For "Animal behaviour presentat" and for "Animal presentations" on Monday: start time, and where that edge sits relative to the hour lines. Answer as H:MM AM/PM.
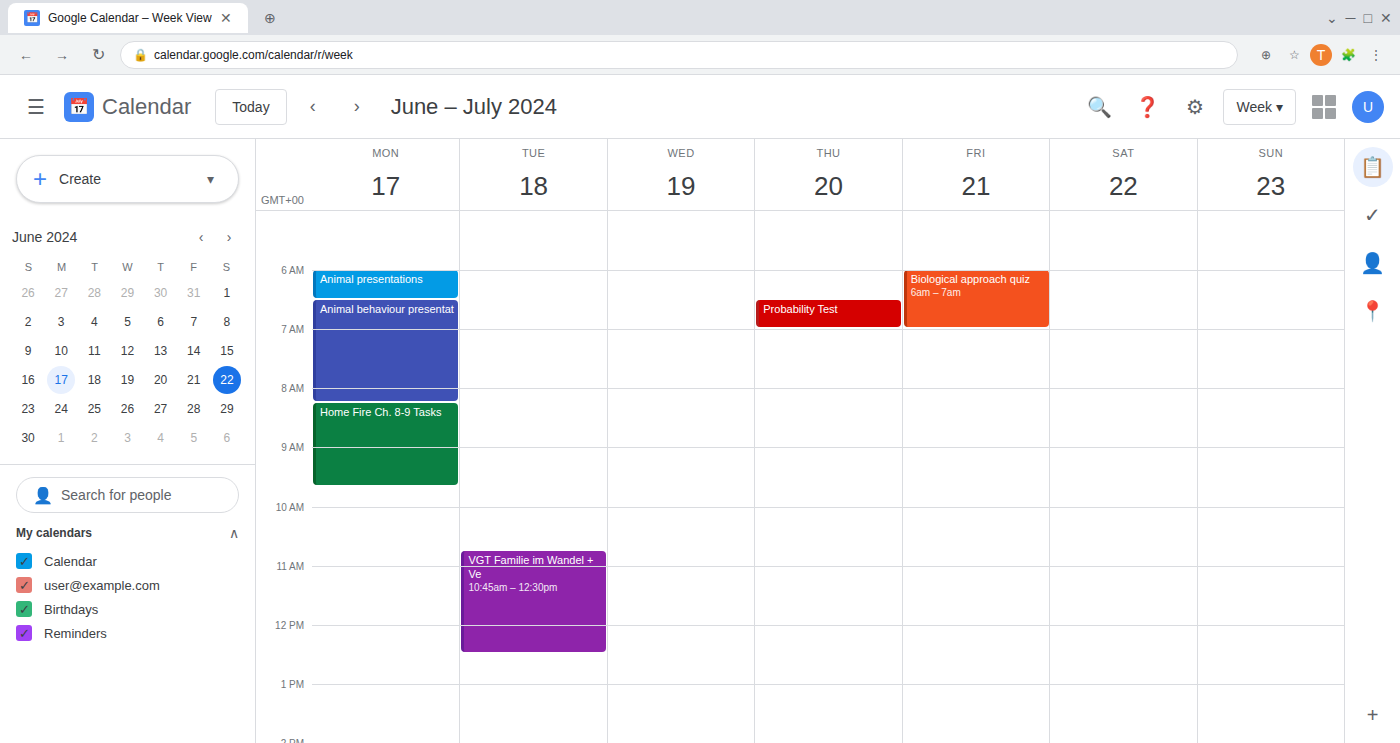
"Animal behaviour presentat": 6:30 AM, halfway between the 6 AM and 7 AM lines. "Animal presentations": 6:00 AM, exactly on the 6 AM line.